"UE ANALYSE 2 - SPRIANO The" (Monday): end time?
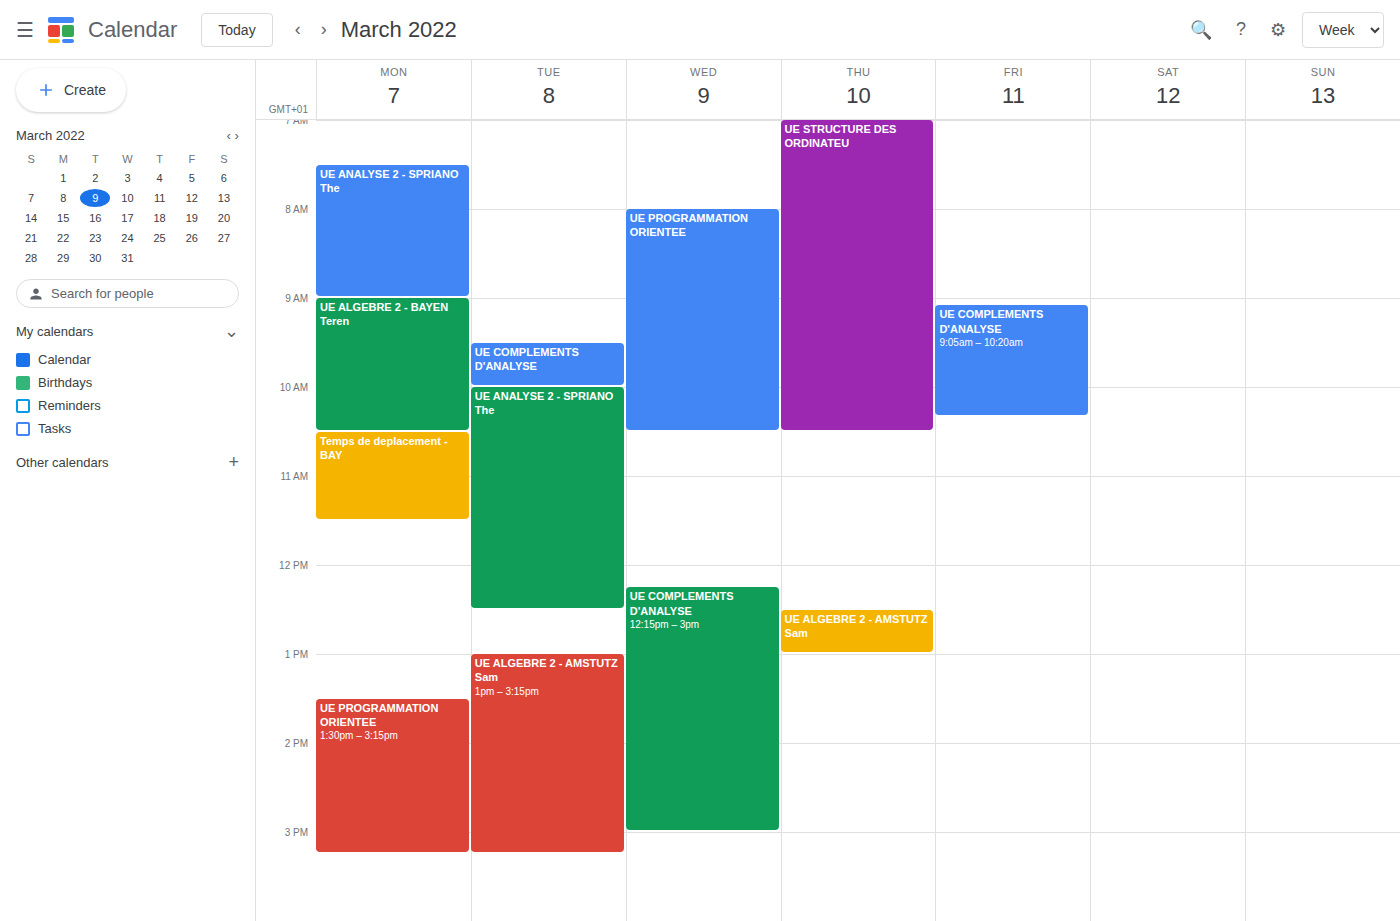
9:00 AM